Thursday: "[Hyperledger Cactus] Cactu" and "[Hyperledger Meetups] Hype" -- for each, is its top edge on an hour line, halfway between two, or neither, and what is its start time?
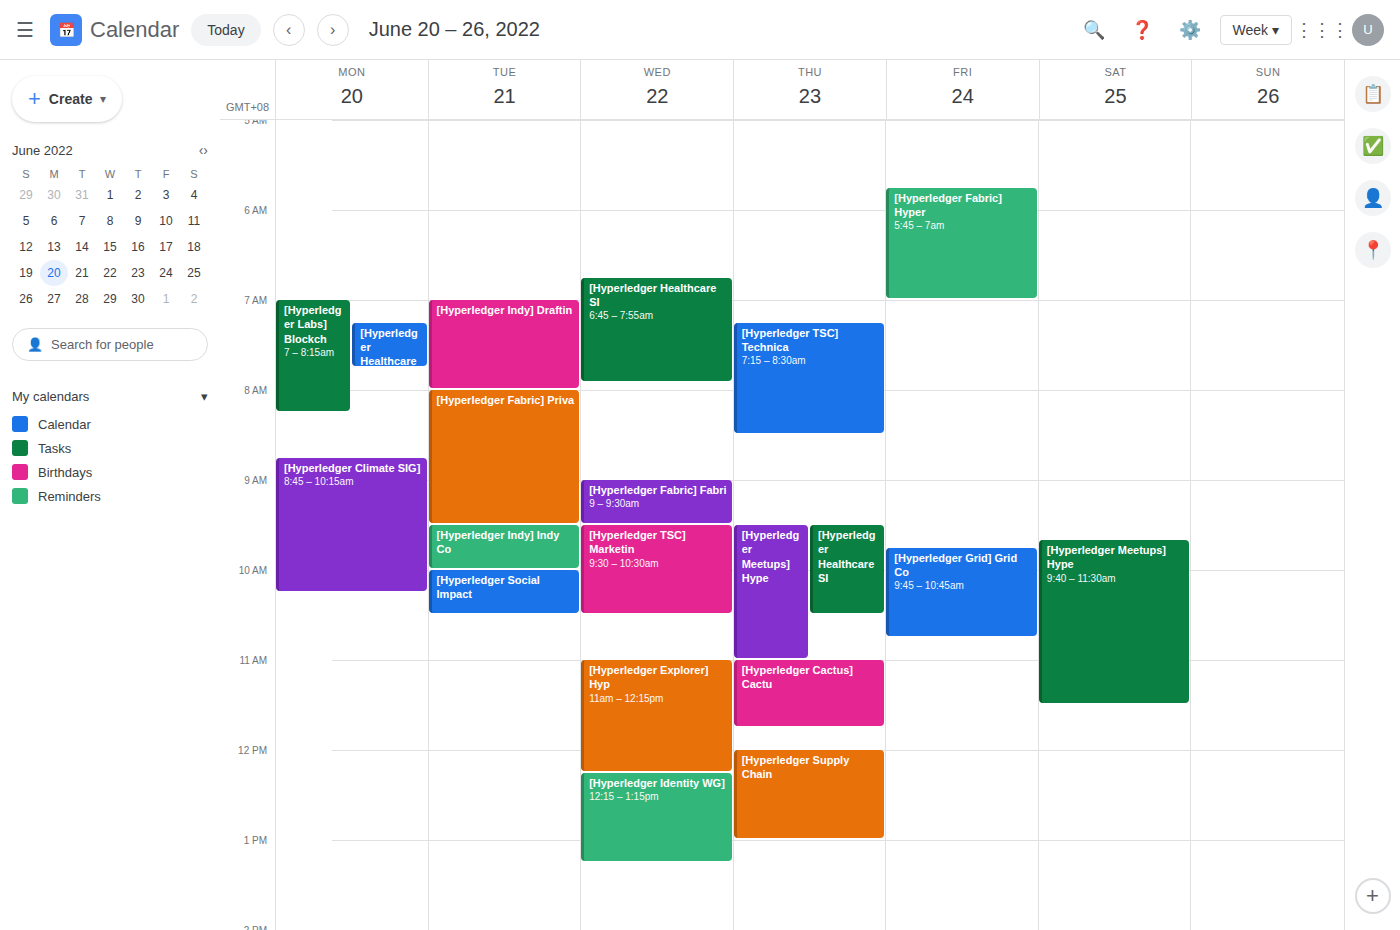
"[Hyperledger Cactus] Cactu": 11:00 AM, exactly on the 11 AM line. "[Hyperledger Meetups] Hype": 9:30 AM, halfway between the 9 AM and 10 AM lines.